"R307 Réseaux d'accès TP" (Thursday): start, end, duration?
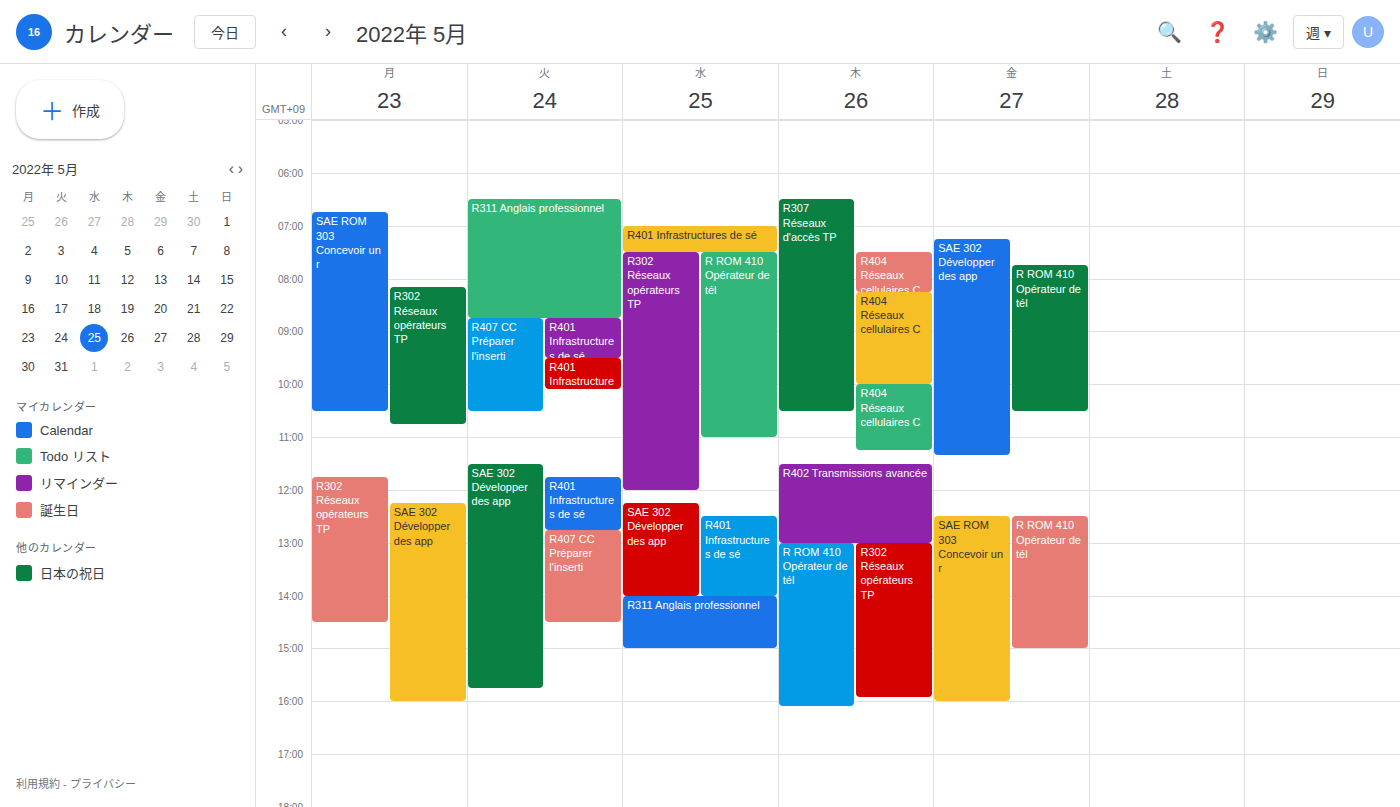
6:30 AM to 10:30 AM, 4 hours